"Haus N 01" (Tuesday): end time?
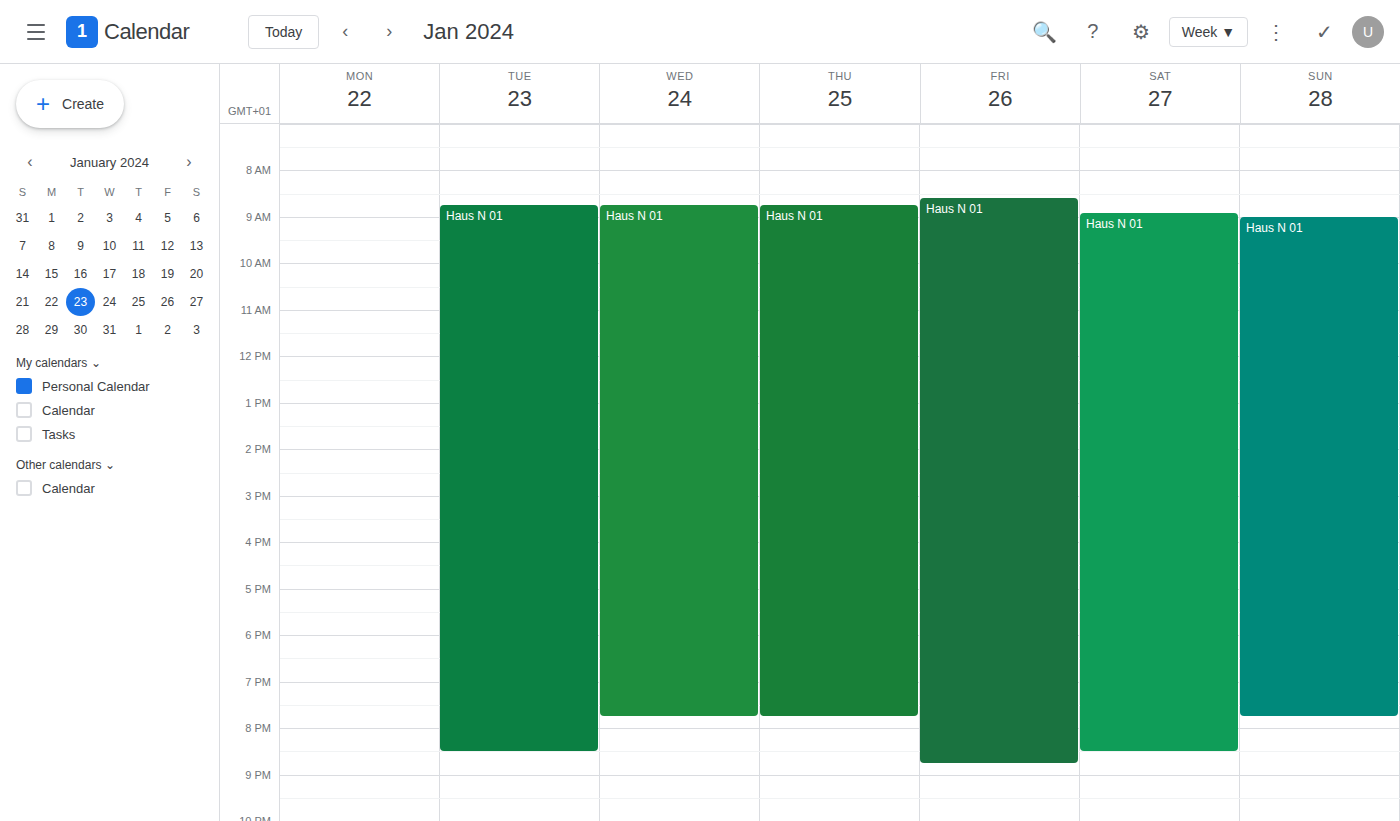
20:30